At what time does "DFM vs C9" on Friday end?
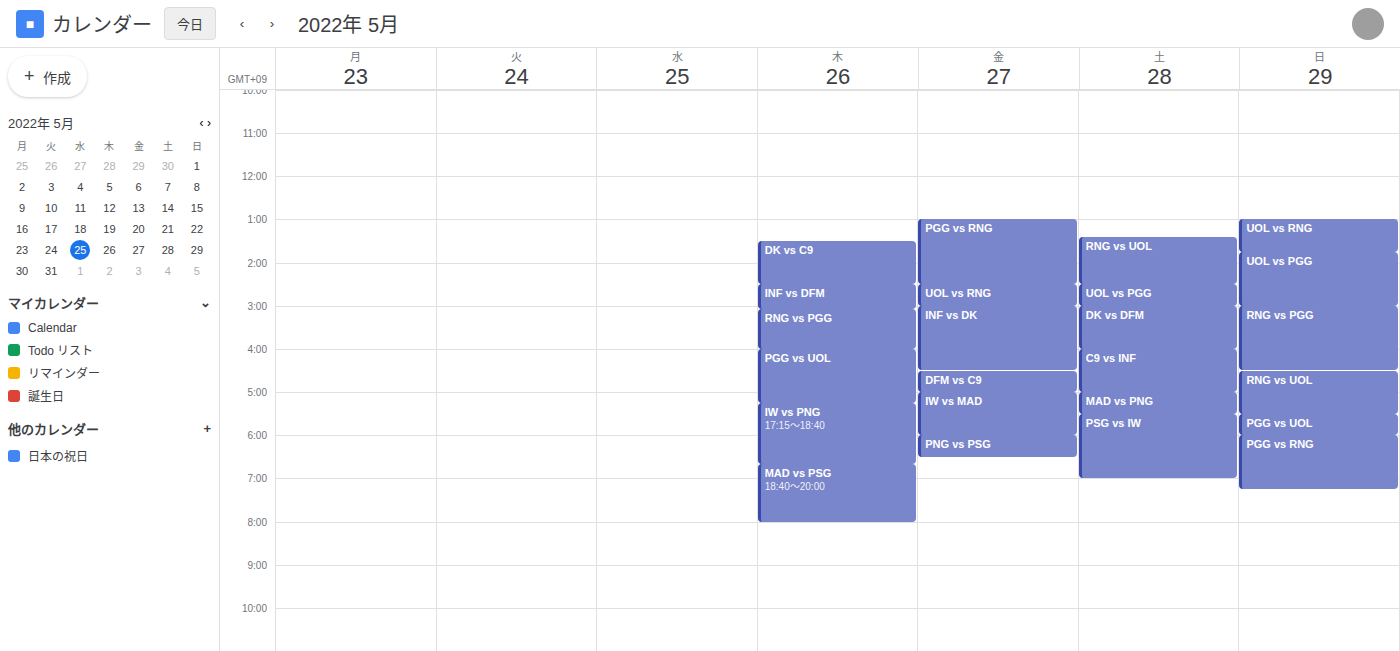
17:00